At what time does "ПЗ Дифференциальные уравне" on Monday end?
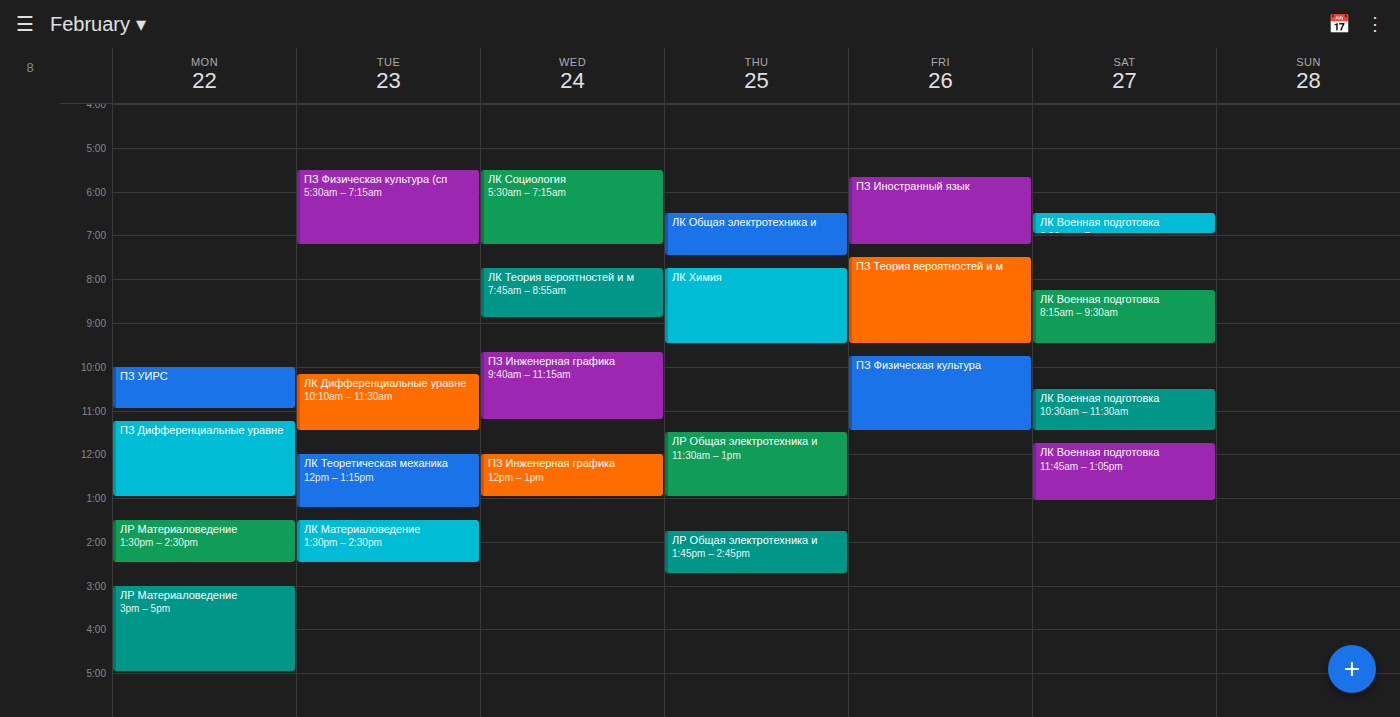
1:00 PM